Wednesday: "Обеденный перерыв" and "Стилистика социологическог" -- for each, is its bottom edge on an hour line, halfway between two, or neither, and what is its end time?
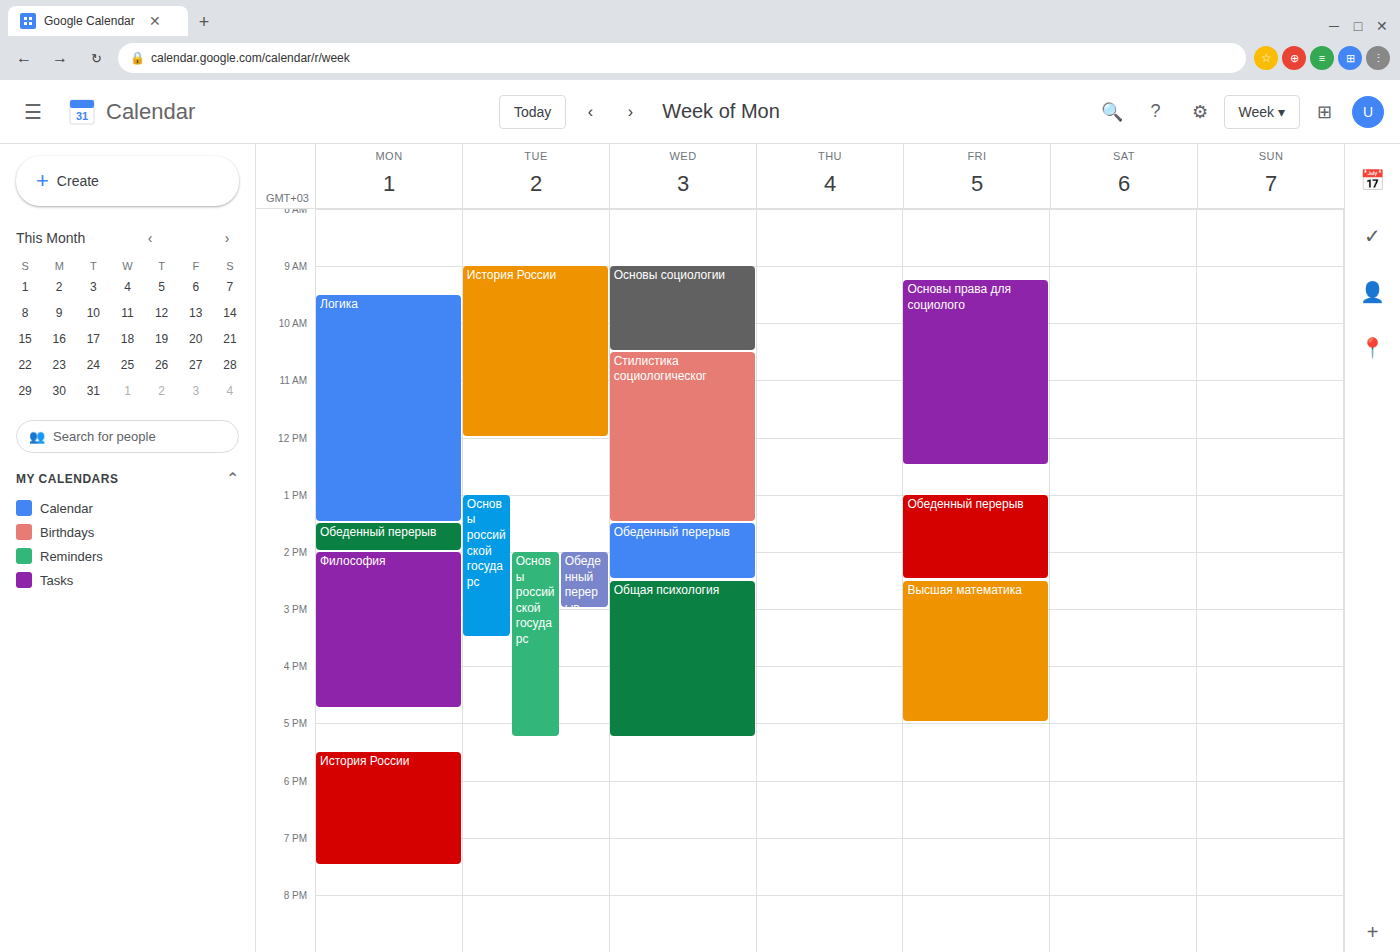
"Обеденный перерыв": 2:30 PM, halfway between the 2 PM and 3 PM lines. "Стилистика социологическог": 1:30 PM, halfway between the 1 PM and 2 PM lines.